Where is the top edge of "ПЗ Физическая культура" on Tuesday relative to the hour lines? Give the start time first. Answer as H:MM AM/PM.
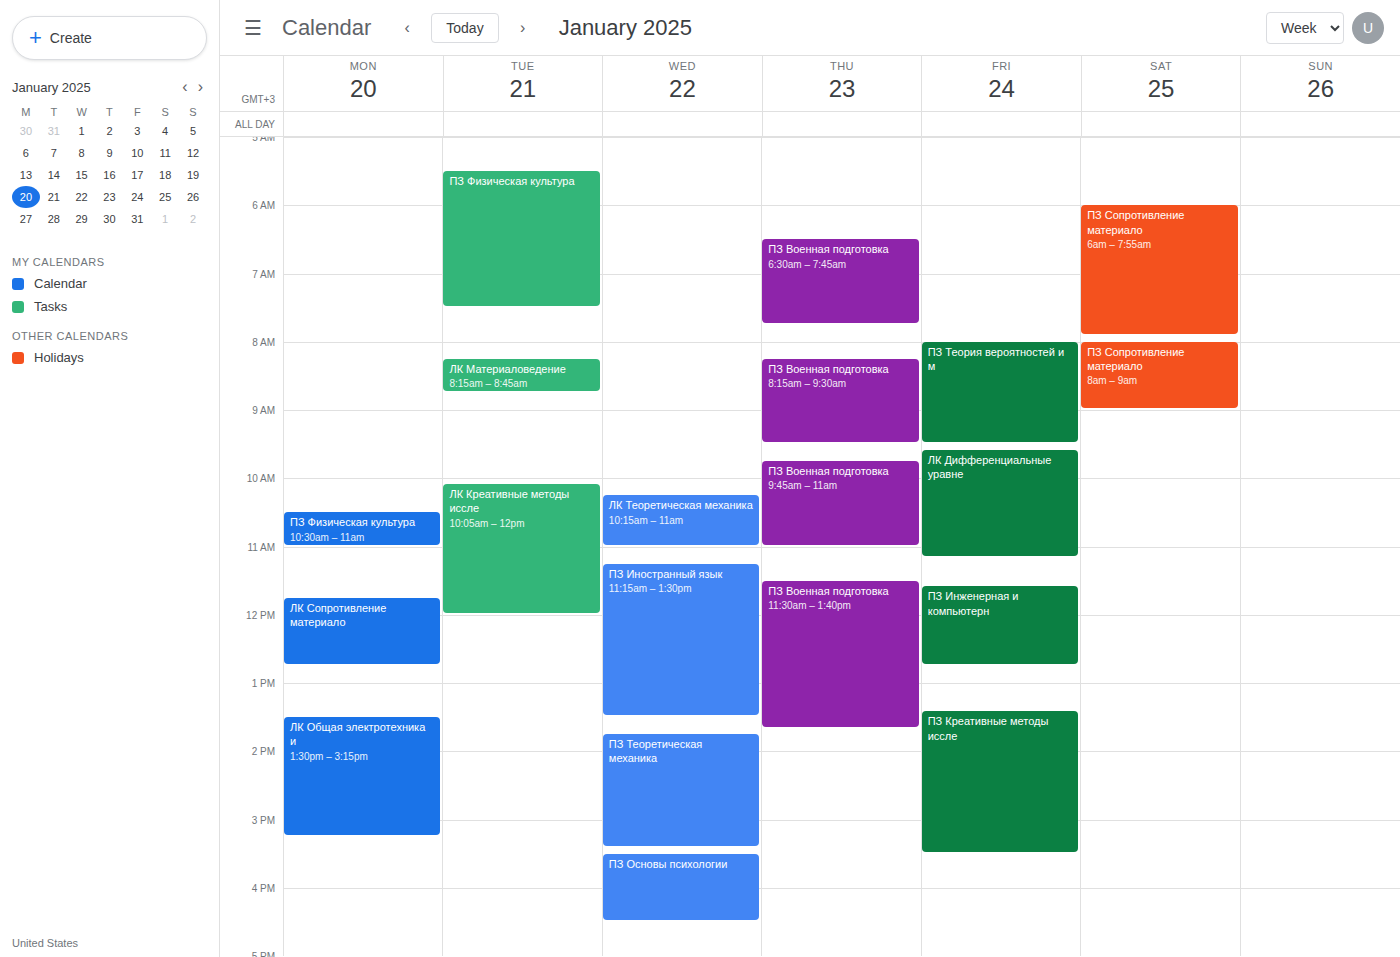
5:30 AM -- halfway between the 5 AM and 6 AM lines.